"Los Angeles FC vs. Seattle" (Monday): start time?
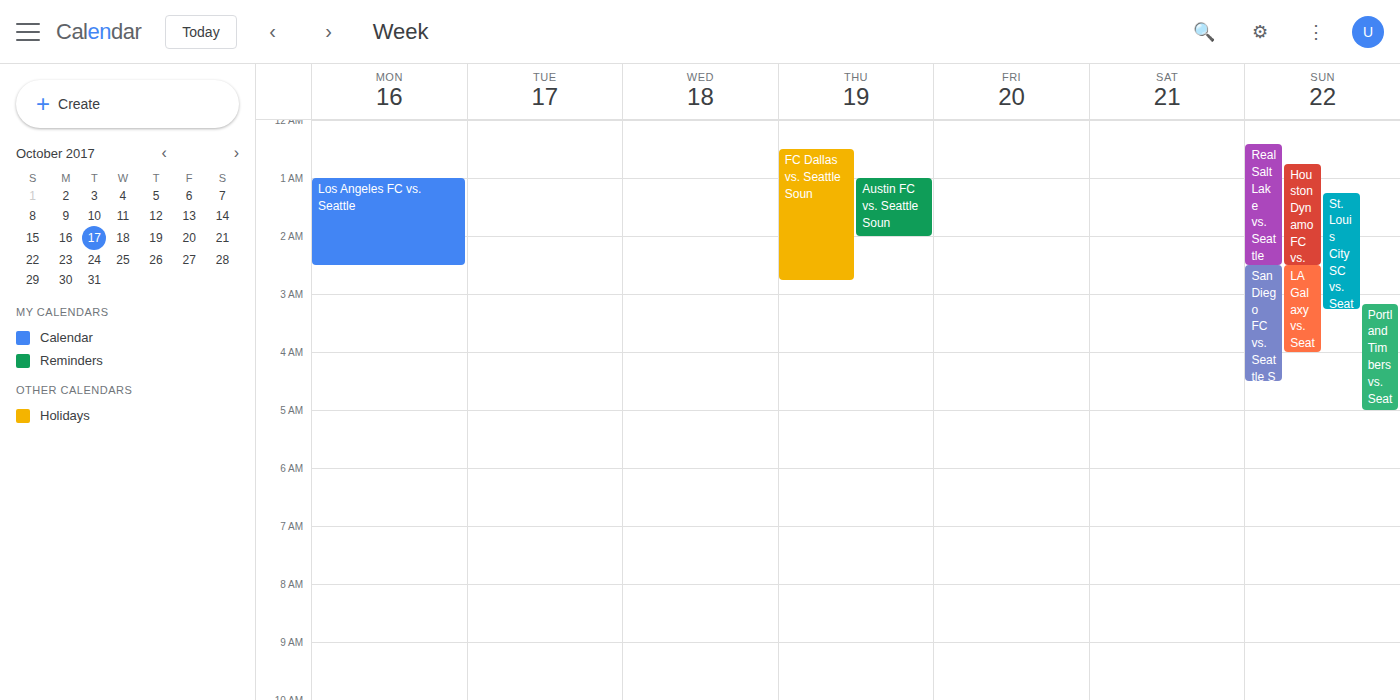
1:00 AM